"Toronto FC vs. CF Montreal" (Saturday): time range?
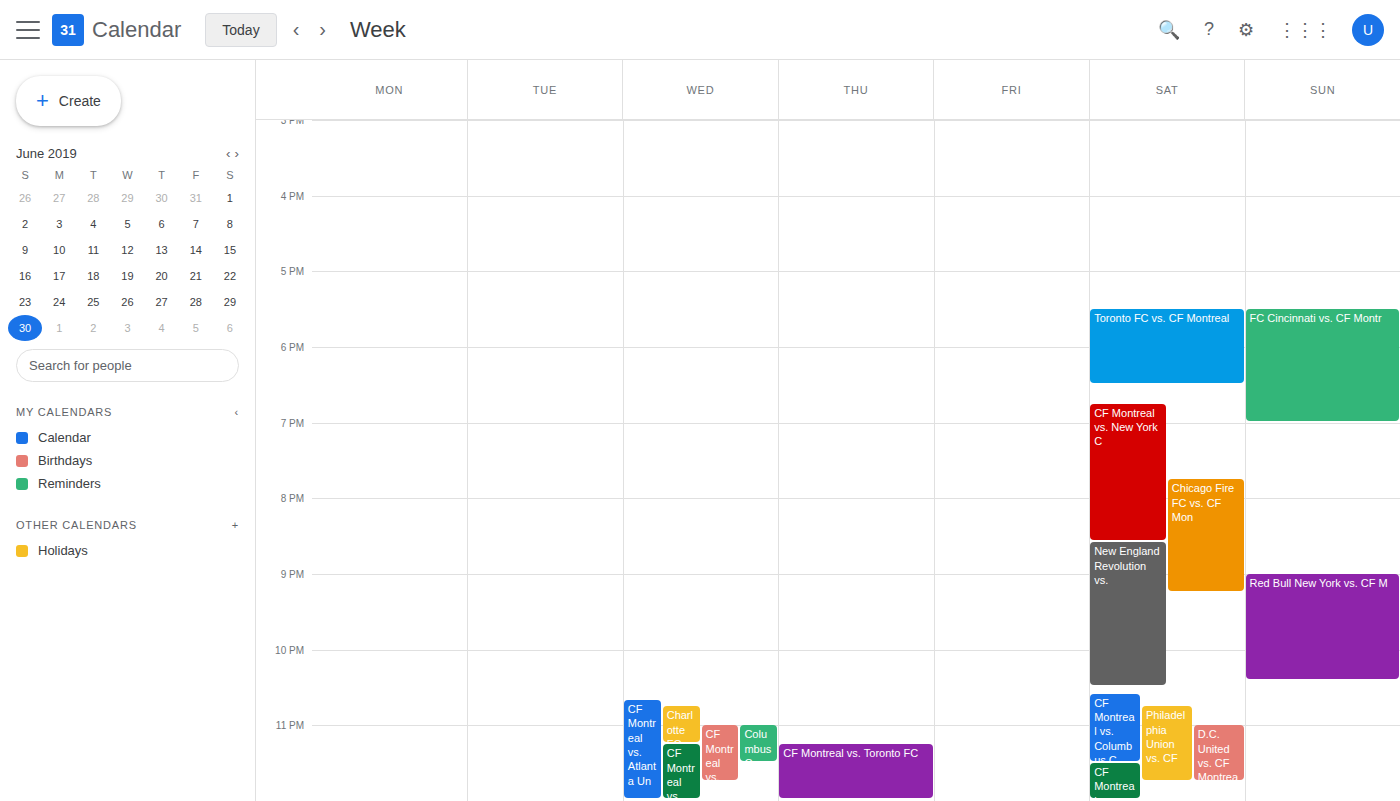
5:30 PM to 6:30 PM